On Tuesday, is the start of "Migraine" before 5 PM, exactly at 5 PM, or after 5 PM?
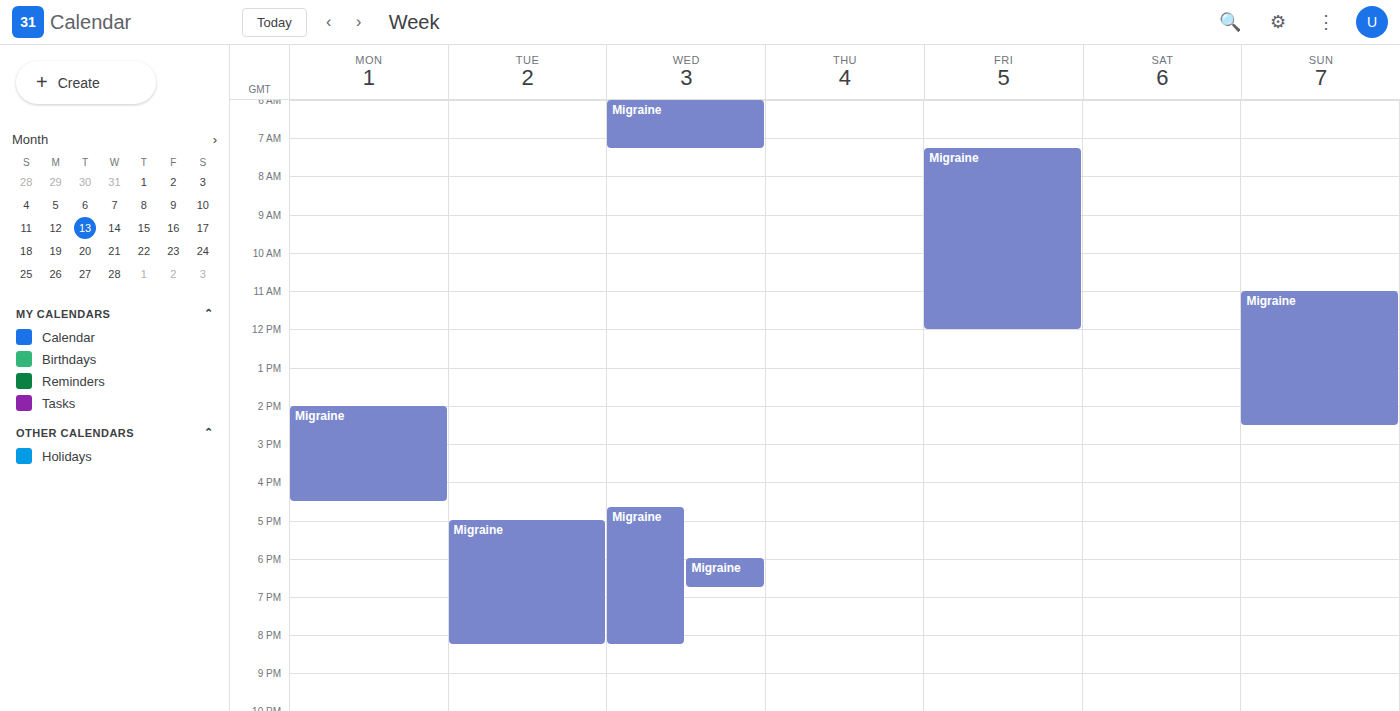
5:00 PM -- exactly at 5 PM, on the 5 PM line.